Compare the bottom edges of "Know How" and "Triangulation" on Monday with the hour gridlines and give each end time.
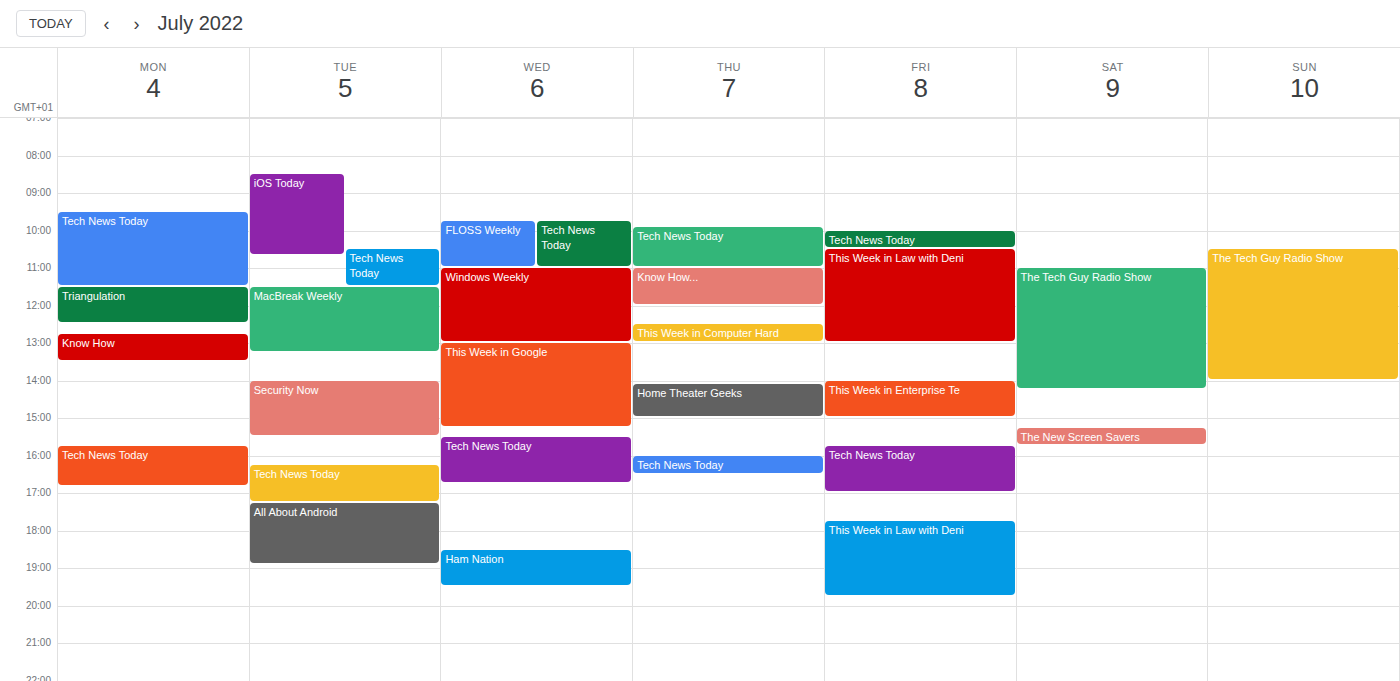
"Know How": 1:30 PM, halfway between the 1 PM and 2 PM lines. "Triangulation": 12:30 PM, halfway between the 12 PM and 1 PM lines.